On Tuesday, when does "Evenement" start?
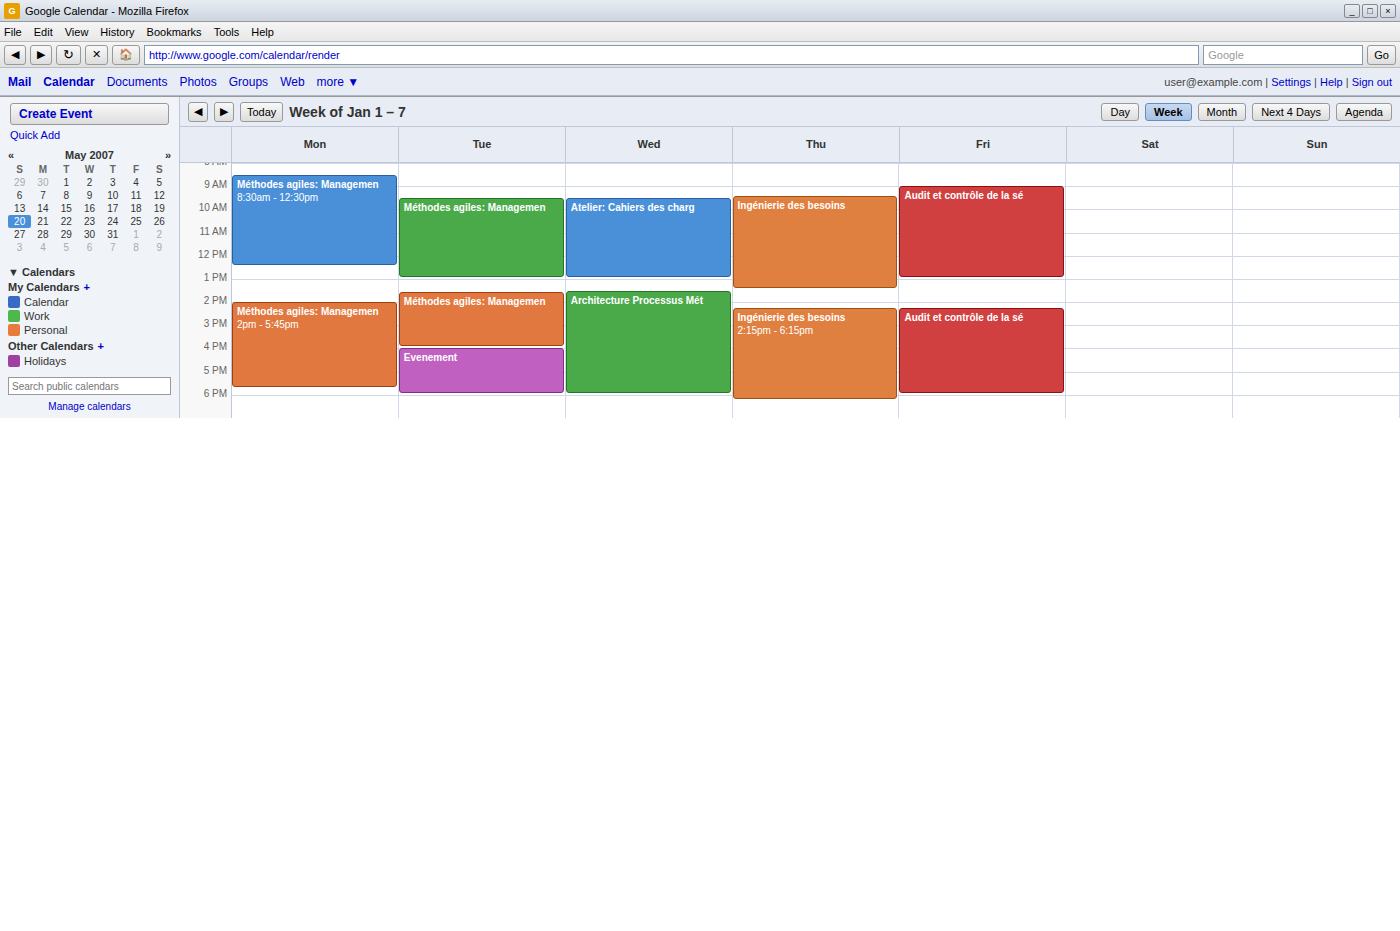
4:00 PM